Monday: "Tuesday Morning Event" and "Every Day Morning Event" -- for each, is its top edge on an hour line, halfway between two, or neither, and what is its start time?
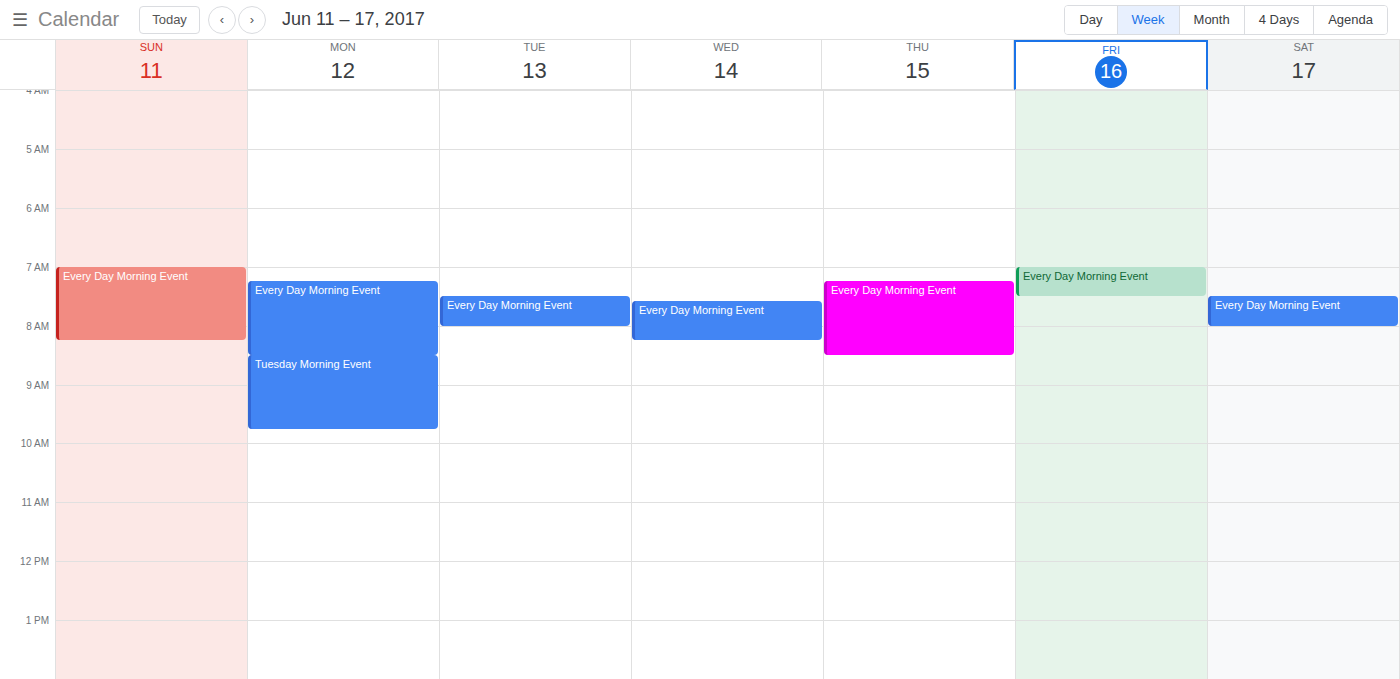
"Tuesday Morning Event": 08:30, halfway between the 08:00 and 09:00 lines. "Every Day Morning Event": 07:15, neither: a quarter of the way from the 07:00 line to the 08:00 line.